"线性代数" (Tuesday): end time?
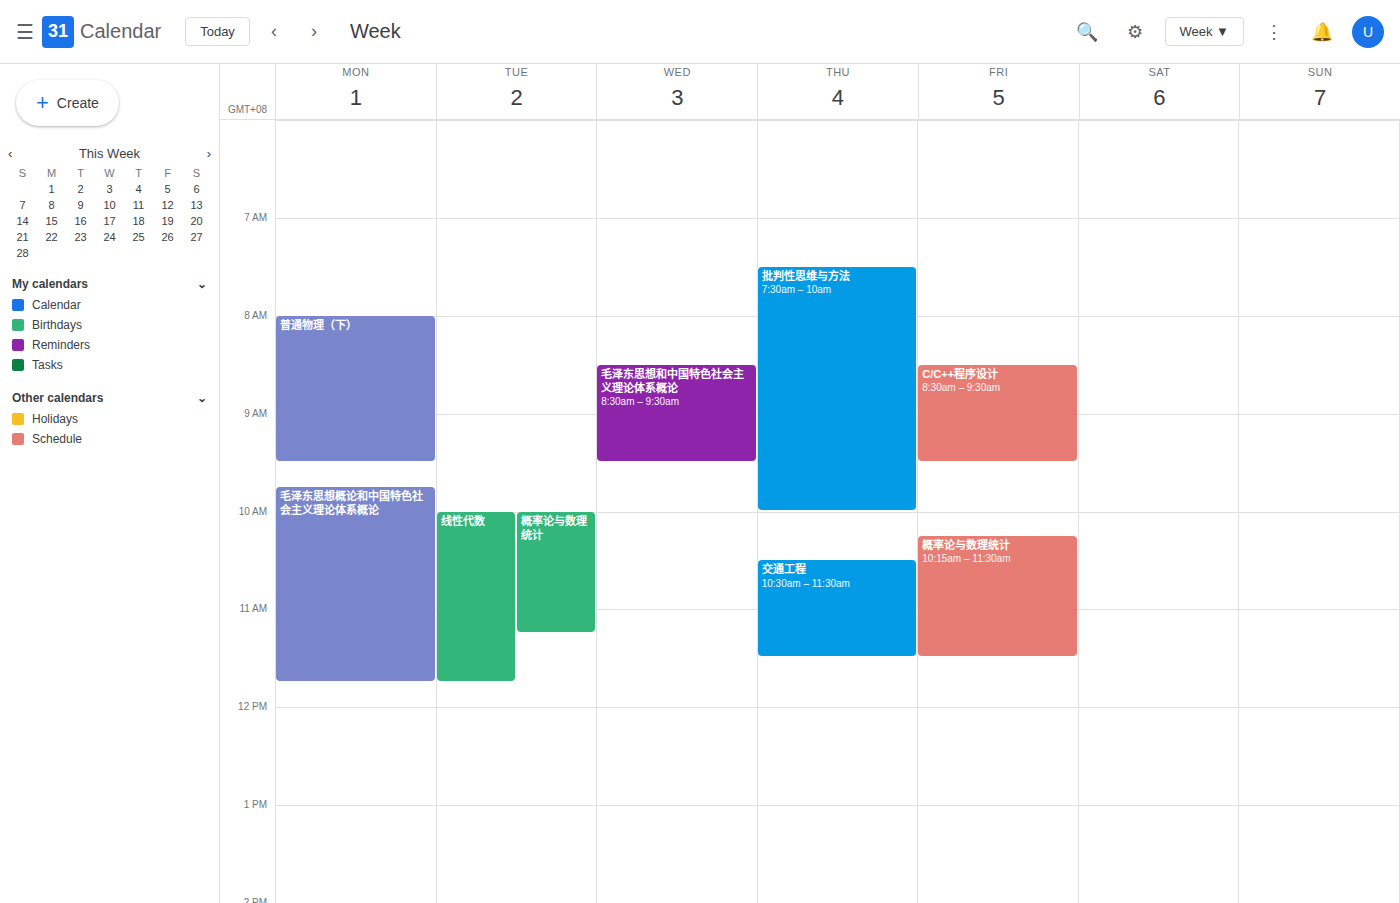
11:45 AM